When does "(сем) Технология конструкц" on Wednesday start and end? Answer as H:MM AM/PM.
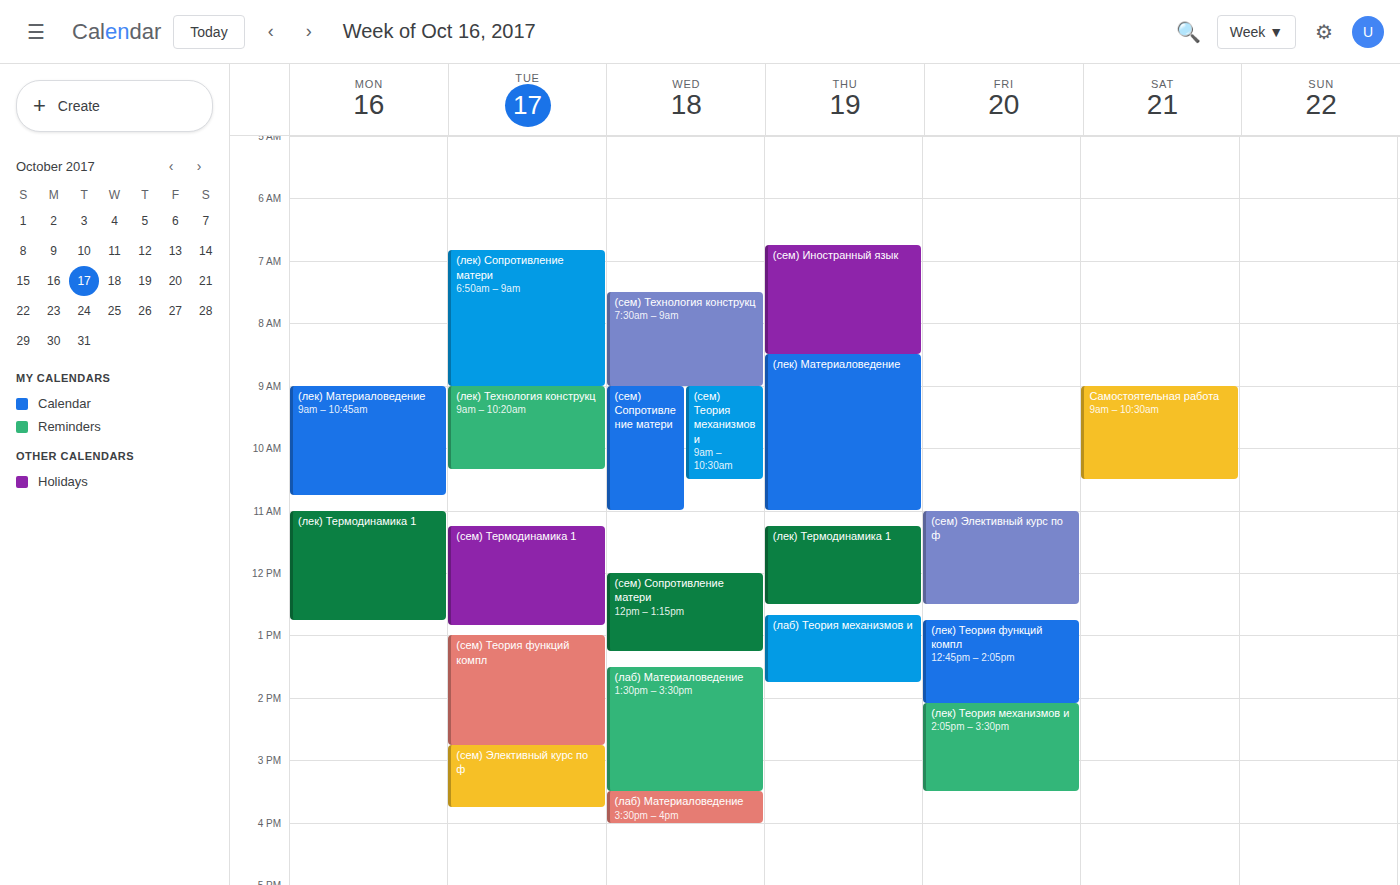
7:30 AM to 9:00 AM